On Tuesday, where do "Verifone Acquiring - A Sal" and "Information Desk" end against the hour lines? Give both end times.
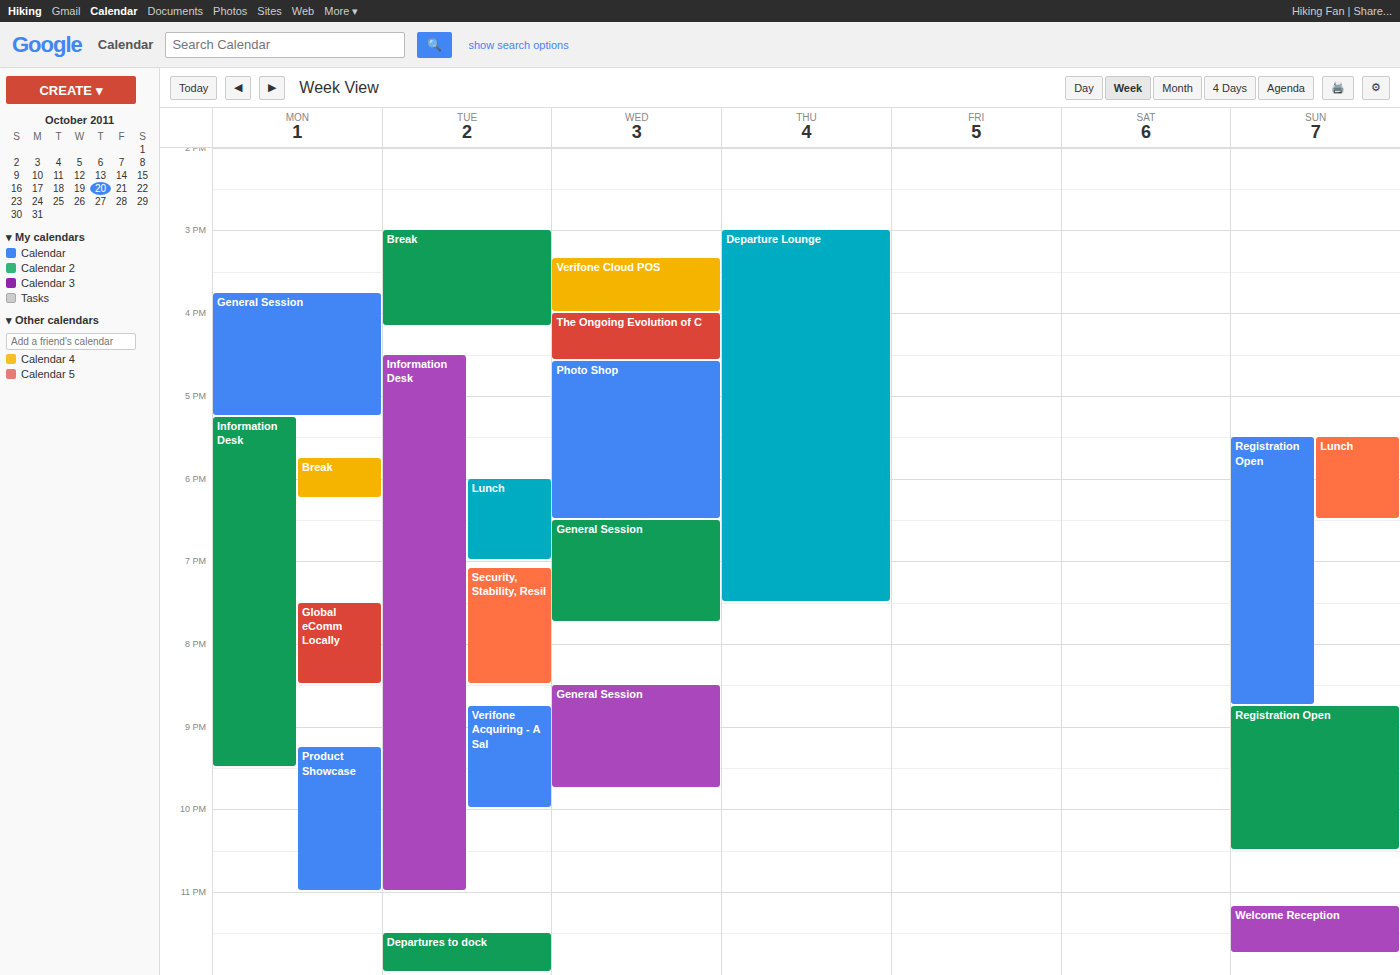
"Verifone Acquiring - A Sal": 10:00 PM, exactly on the 10 PM line. "Information Desk": 11:00 PM, exactly on the 11 PM line.